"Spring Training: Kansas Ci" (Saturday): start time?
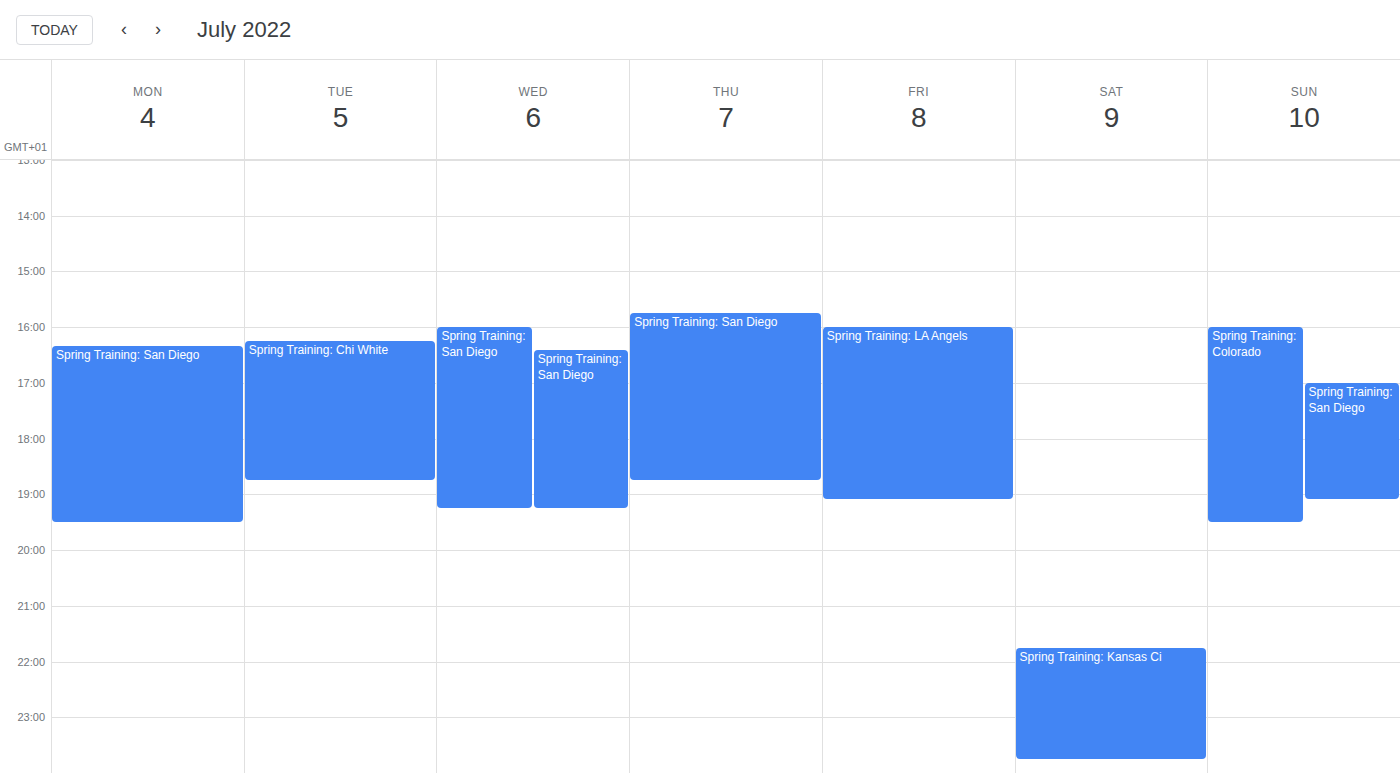
9:45 PM